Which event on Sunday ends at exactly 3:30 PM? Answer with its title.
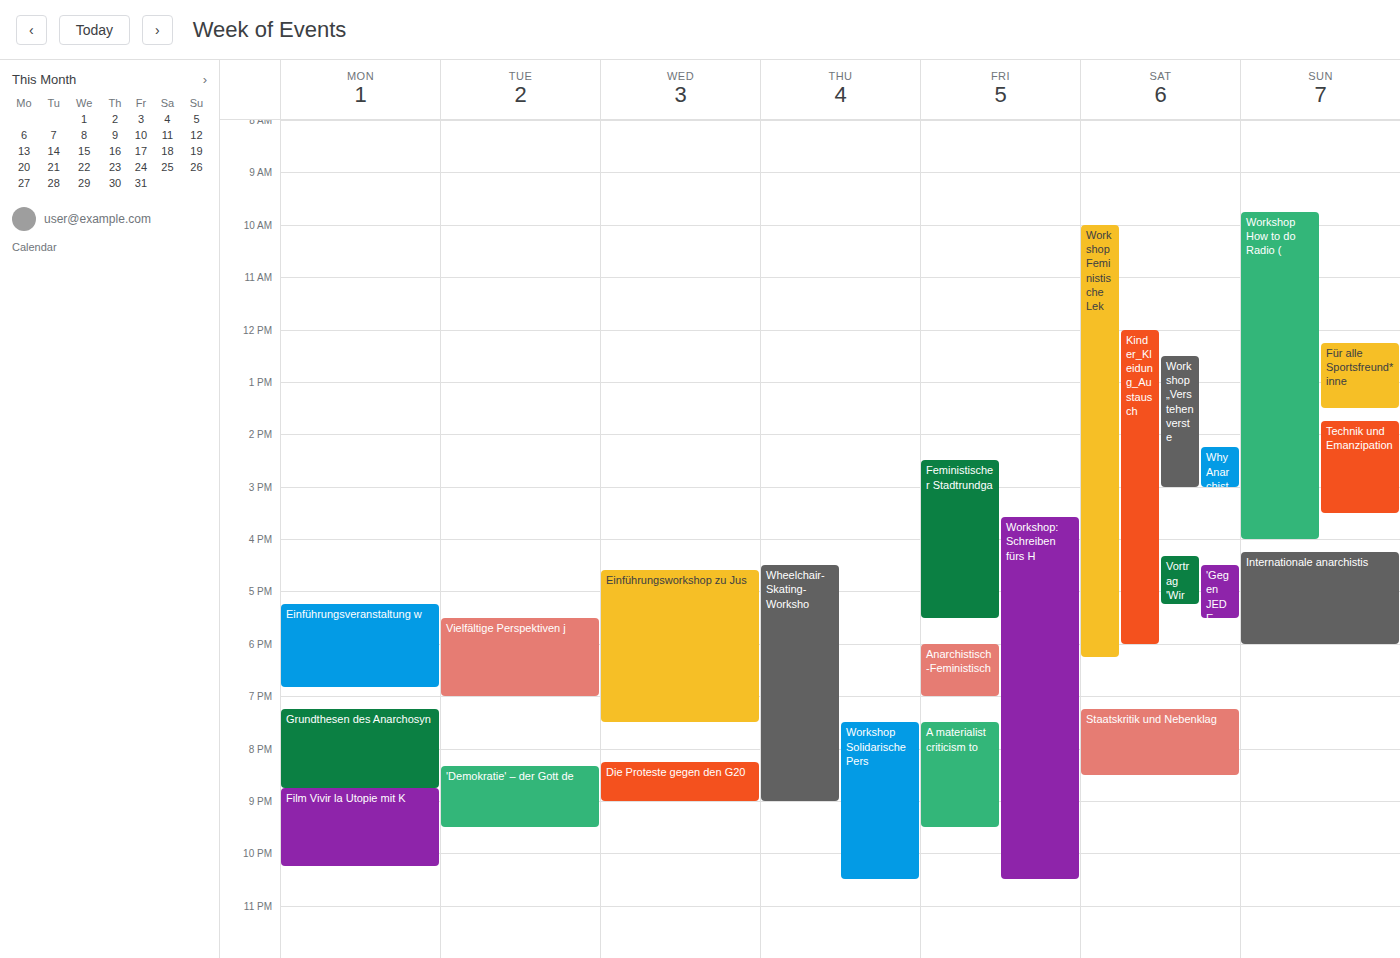
"Technik und Emanzipation"